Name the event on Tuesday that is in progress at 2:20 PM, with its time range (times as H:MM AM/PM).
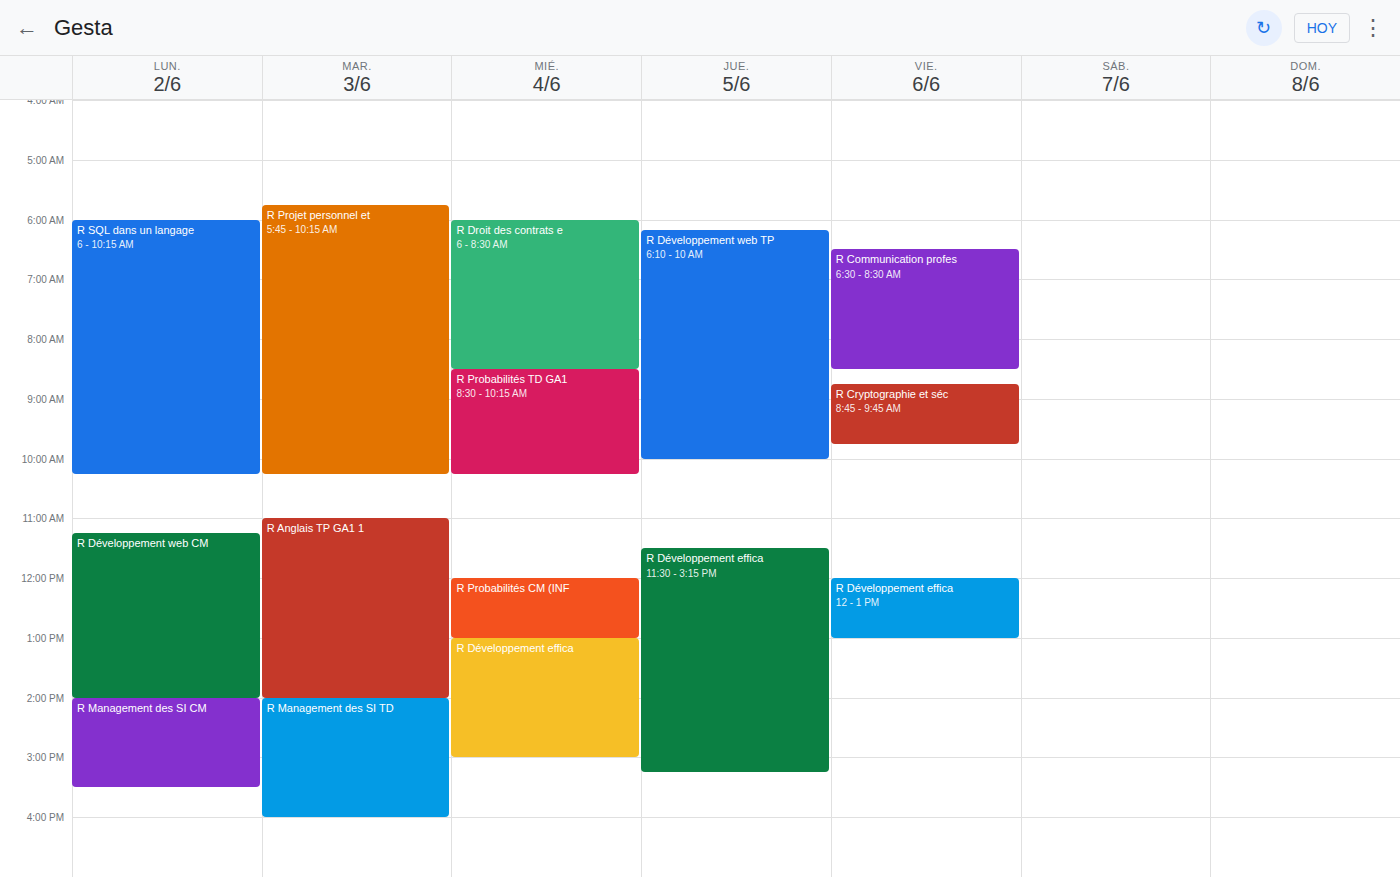
"R Management des SI TD", 2:00 PM to 4:00 PM